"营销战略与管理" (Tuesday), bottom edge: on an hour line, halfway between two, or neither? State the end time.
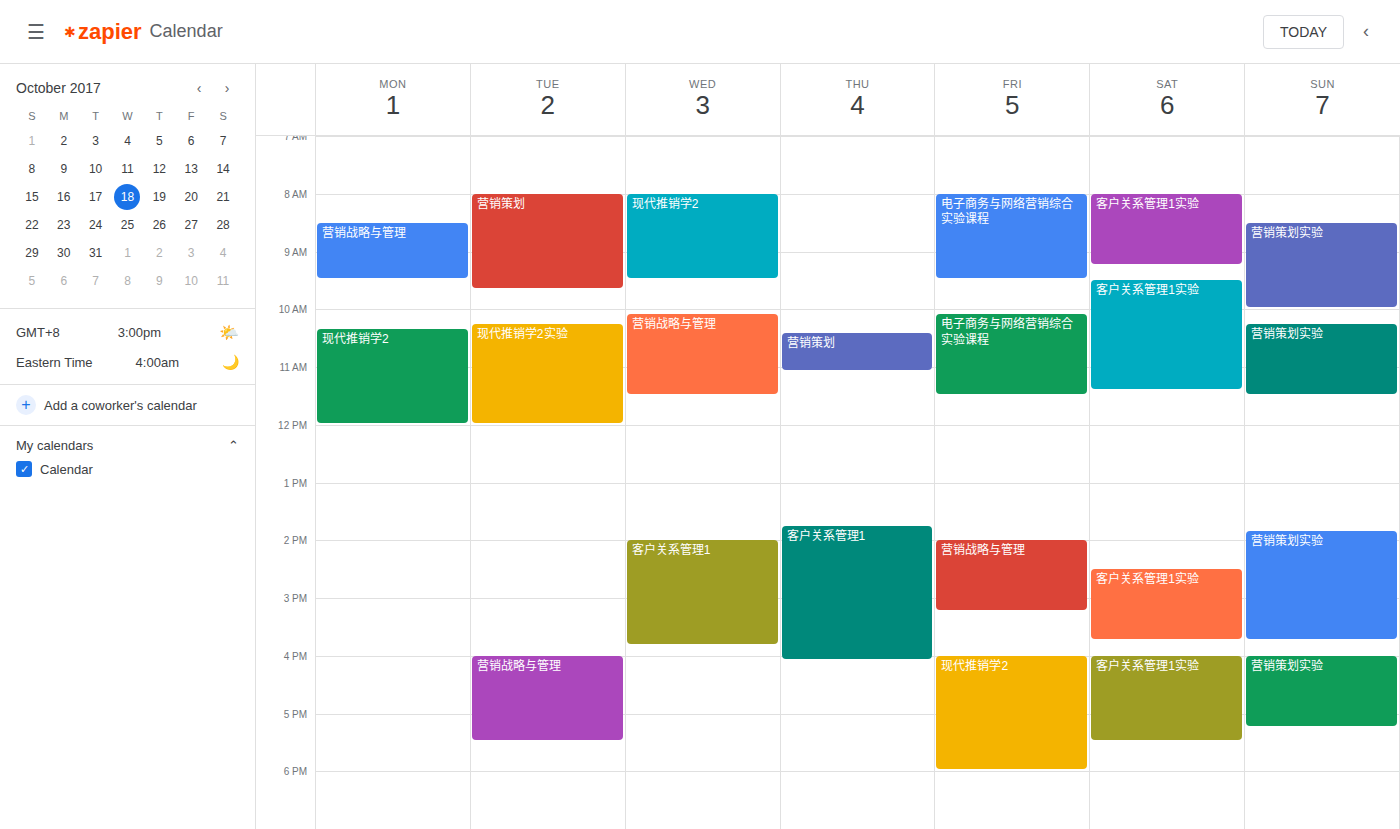
5:30 PM -- halfway between the 5 PM and 6 PM lines.